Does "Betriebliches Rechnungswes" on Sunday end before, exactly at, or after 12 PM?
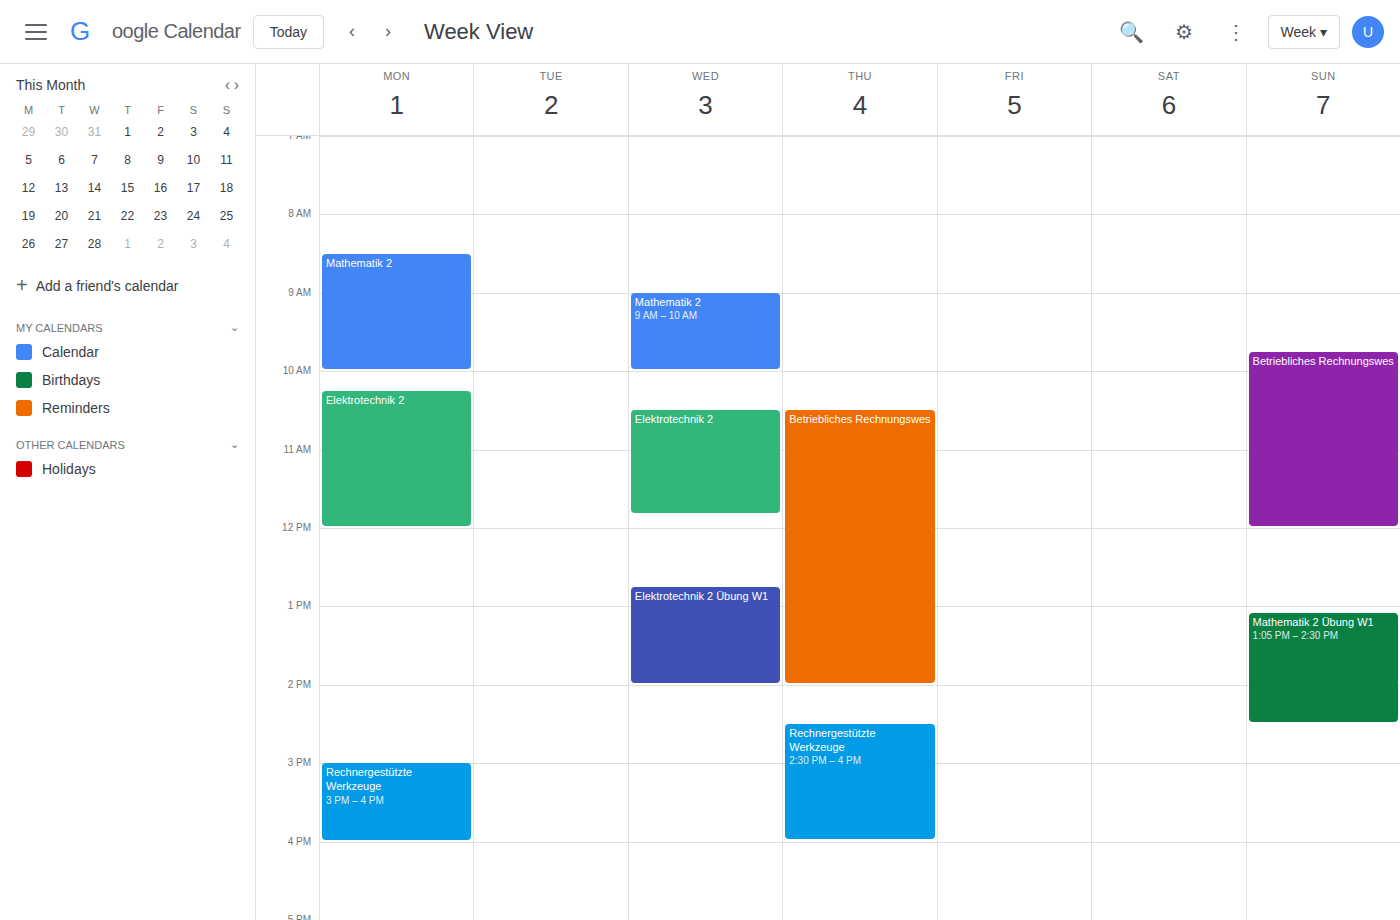
12:00 PM -- exactly at 12 PM, on the 12 PM line.